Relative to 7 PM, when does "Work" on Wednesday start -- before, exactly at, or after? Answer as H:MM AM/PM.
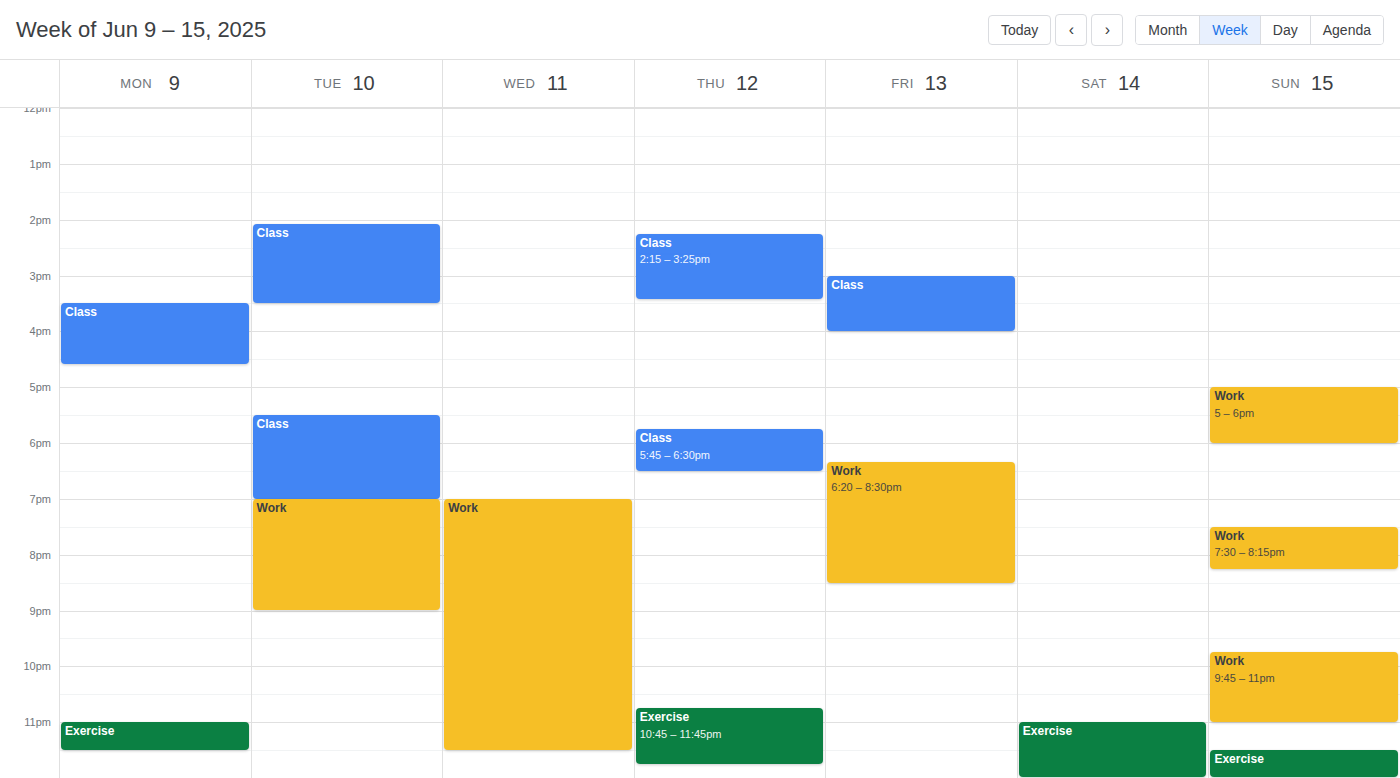
7:00 PM -- exactly at 7 PM, on the 7 PM line.